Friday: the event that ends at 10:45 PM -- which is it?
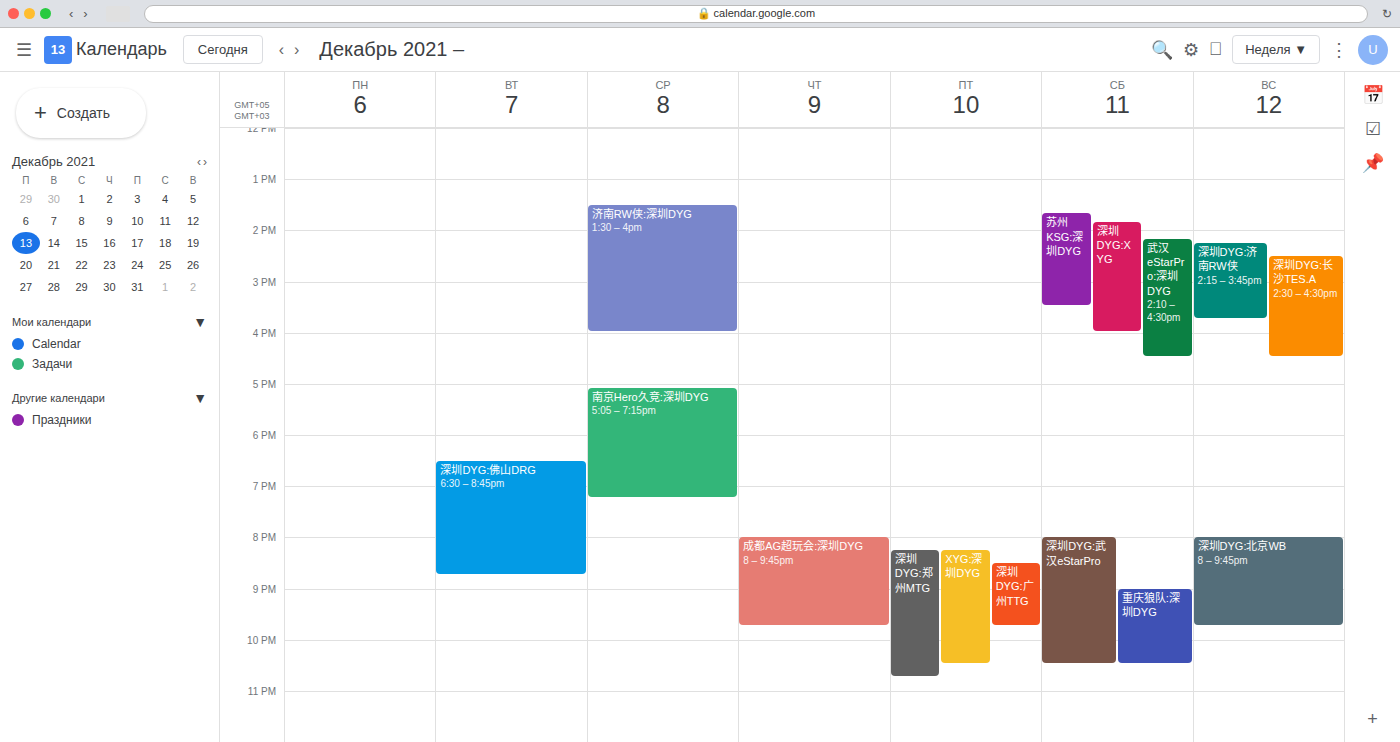
"深圳DYG:郑州MTG"